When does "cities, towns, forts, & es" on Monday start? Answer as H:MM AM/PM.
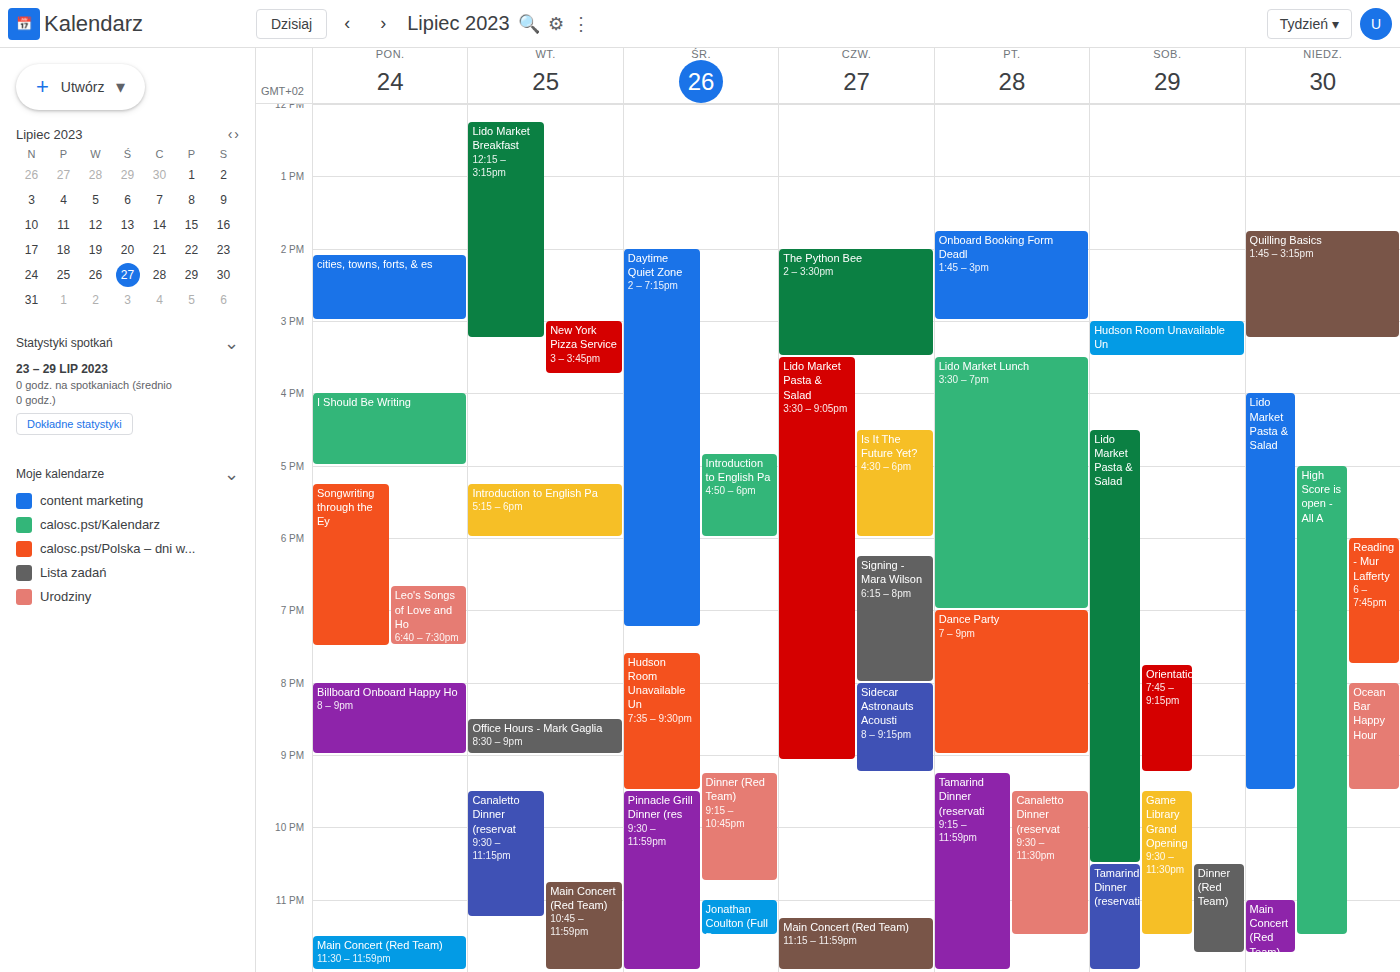
2:05 PM